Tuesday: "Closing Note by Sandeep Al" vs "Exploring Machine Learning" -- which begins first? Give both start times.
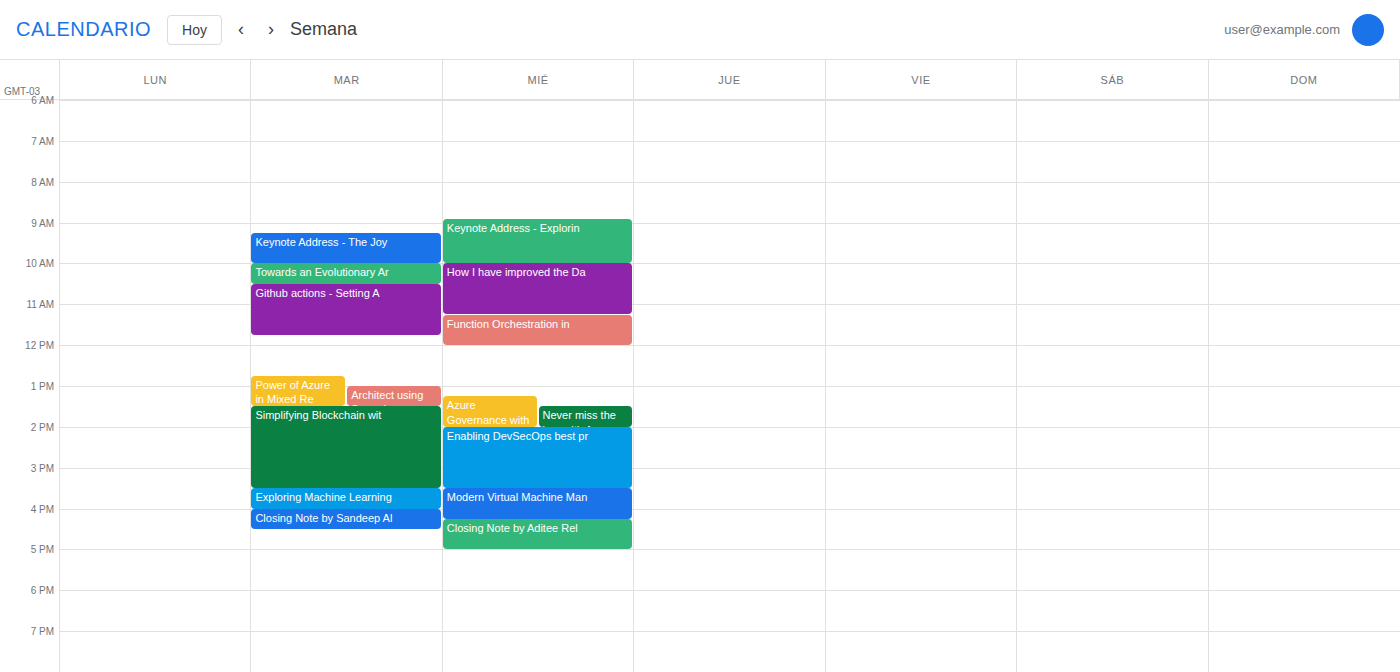
"Exploring Machine Learning" 3:30 PM; "Closing Note by Sandeep Al" 4:00 PM.